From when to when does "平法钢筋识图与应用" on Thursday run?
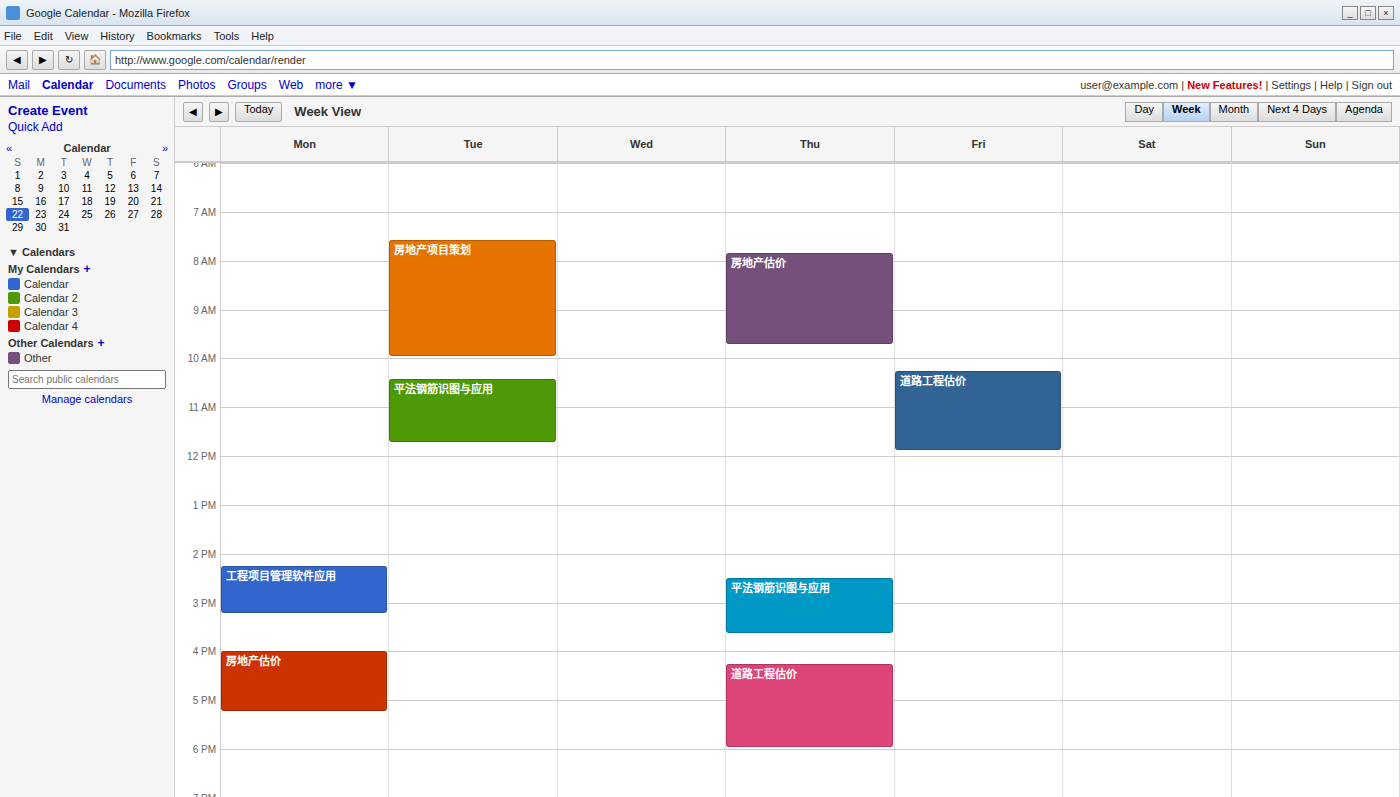
2:30 PM to 3:40 PM